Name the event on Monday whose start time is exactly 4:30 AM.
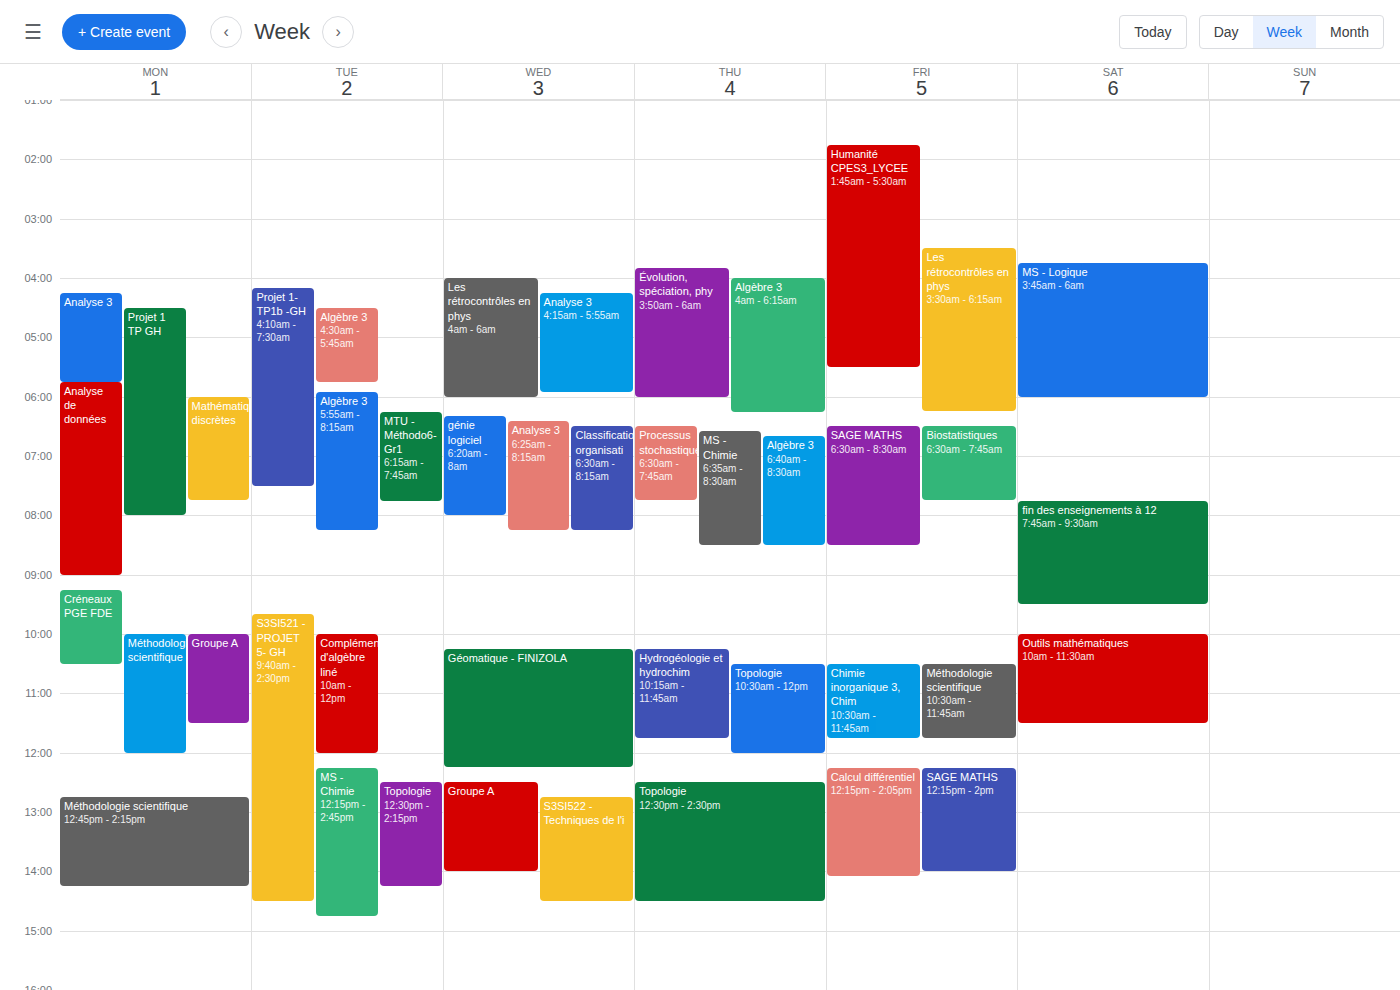
"Projet 1 TP GH"